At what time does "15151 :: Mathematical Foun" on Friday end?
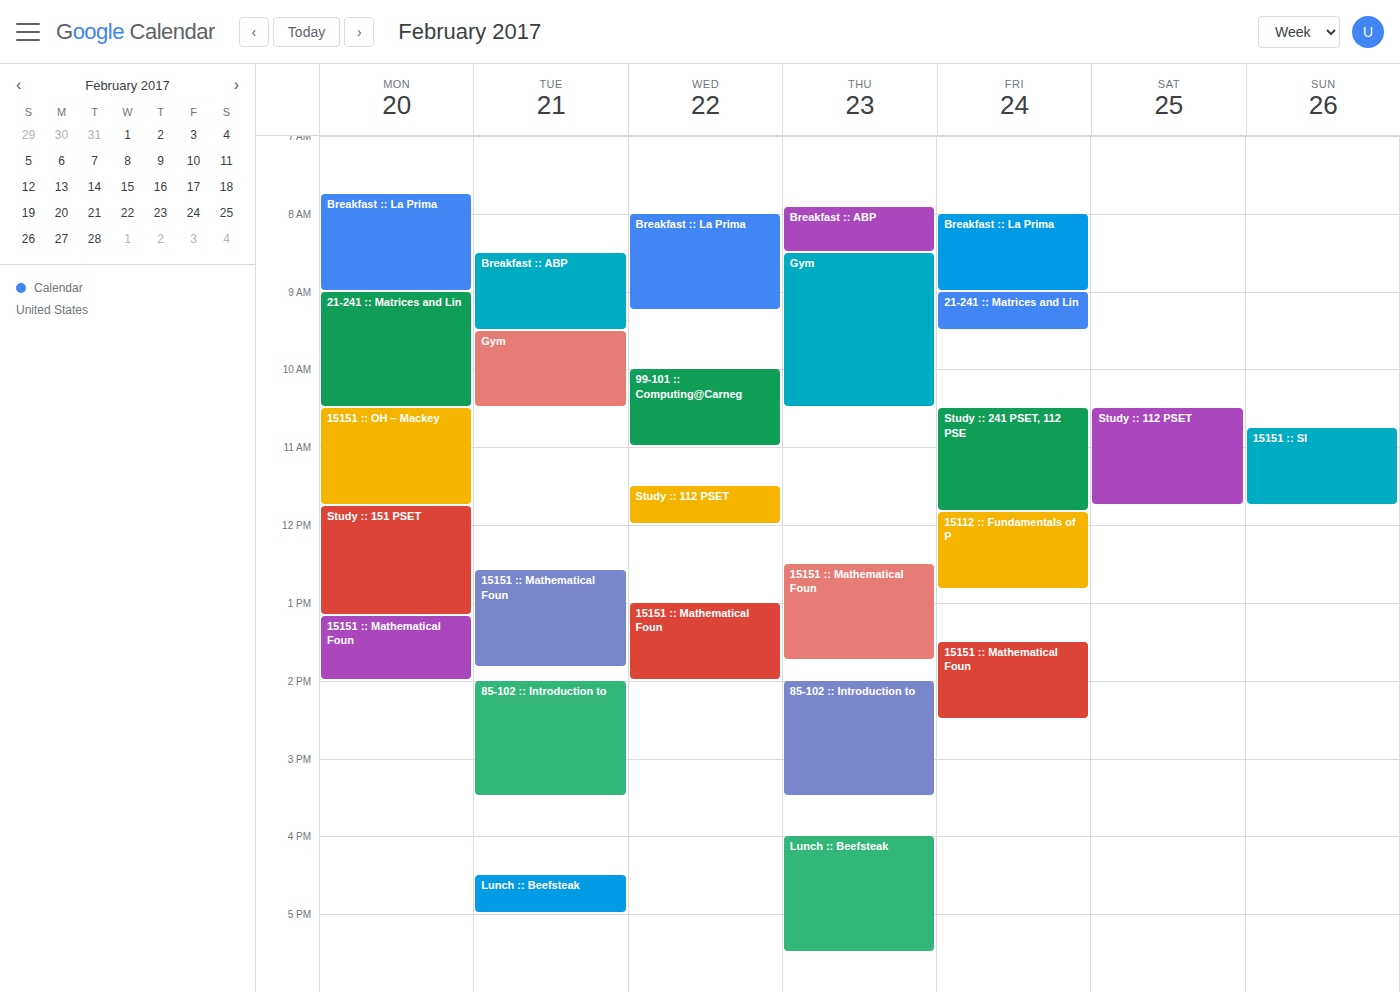
2:30 PM